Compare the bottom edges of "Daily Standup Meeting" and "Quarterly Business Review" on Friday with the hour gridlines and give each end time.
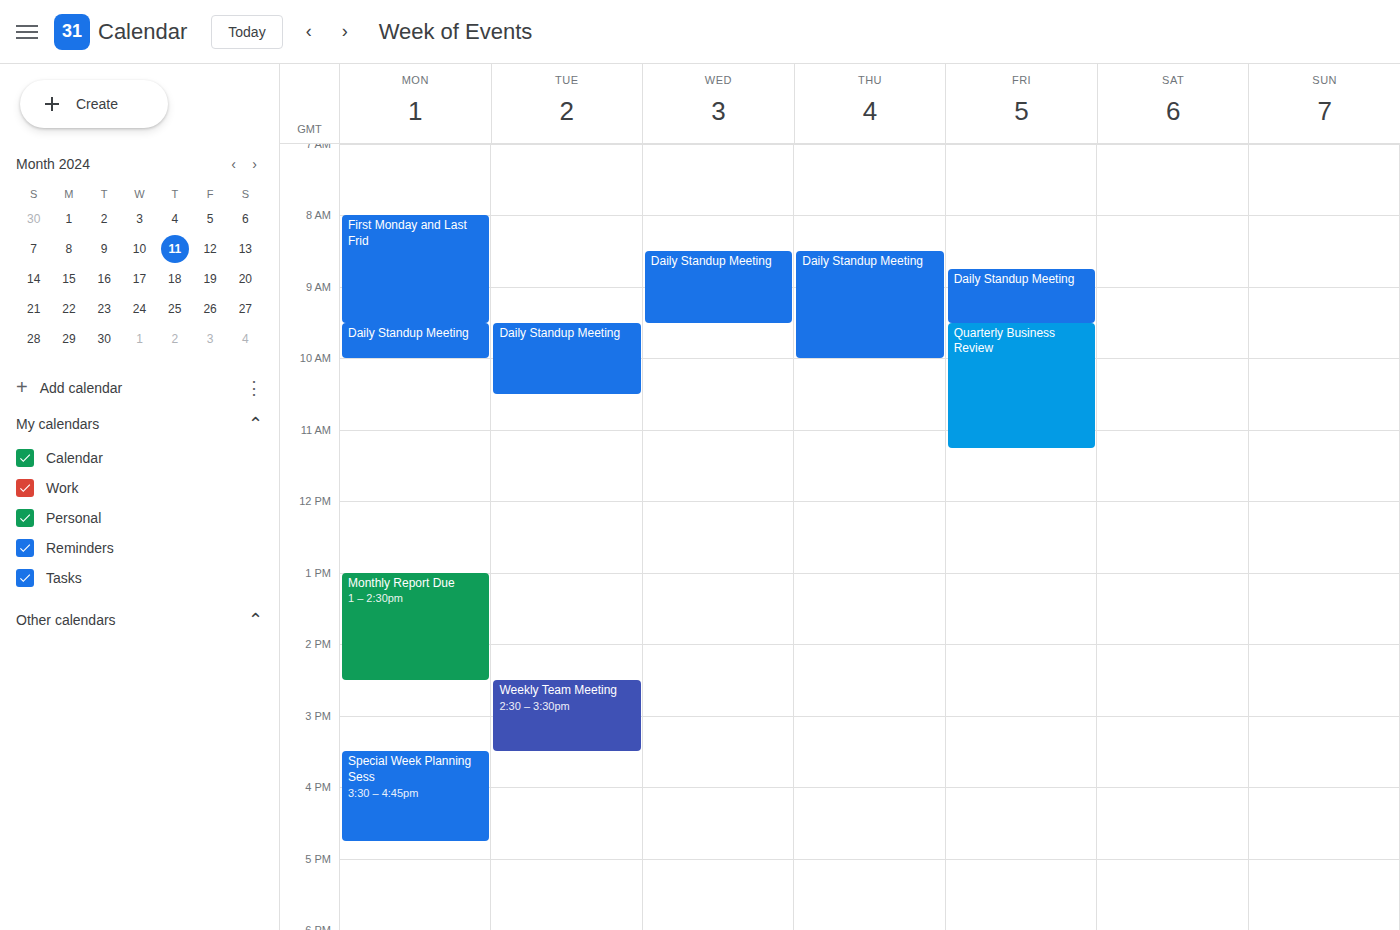
"Daily Standup Meeting": 09:30, halfway between the 09:00 and 10:00 lines. "Quarterly Business Review": 11:15, neither: a quarter of the way from the 11:00 line to the 12:00 line.